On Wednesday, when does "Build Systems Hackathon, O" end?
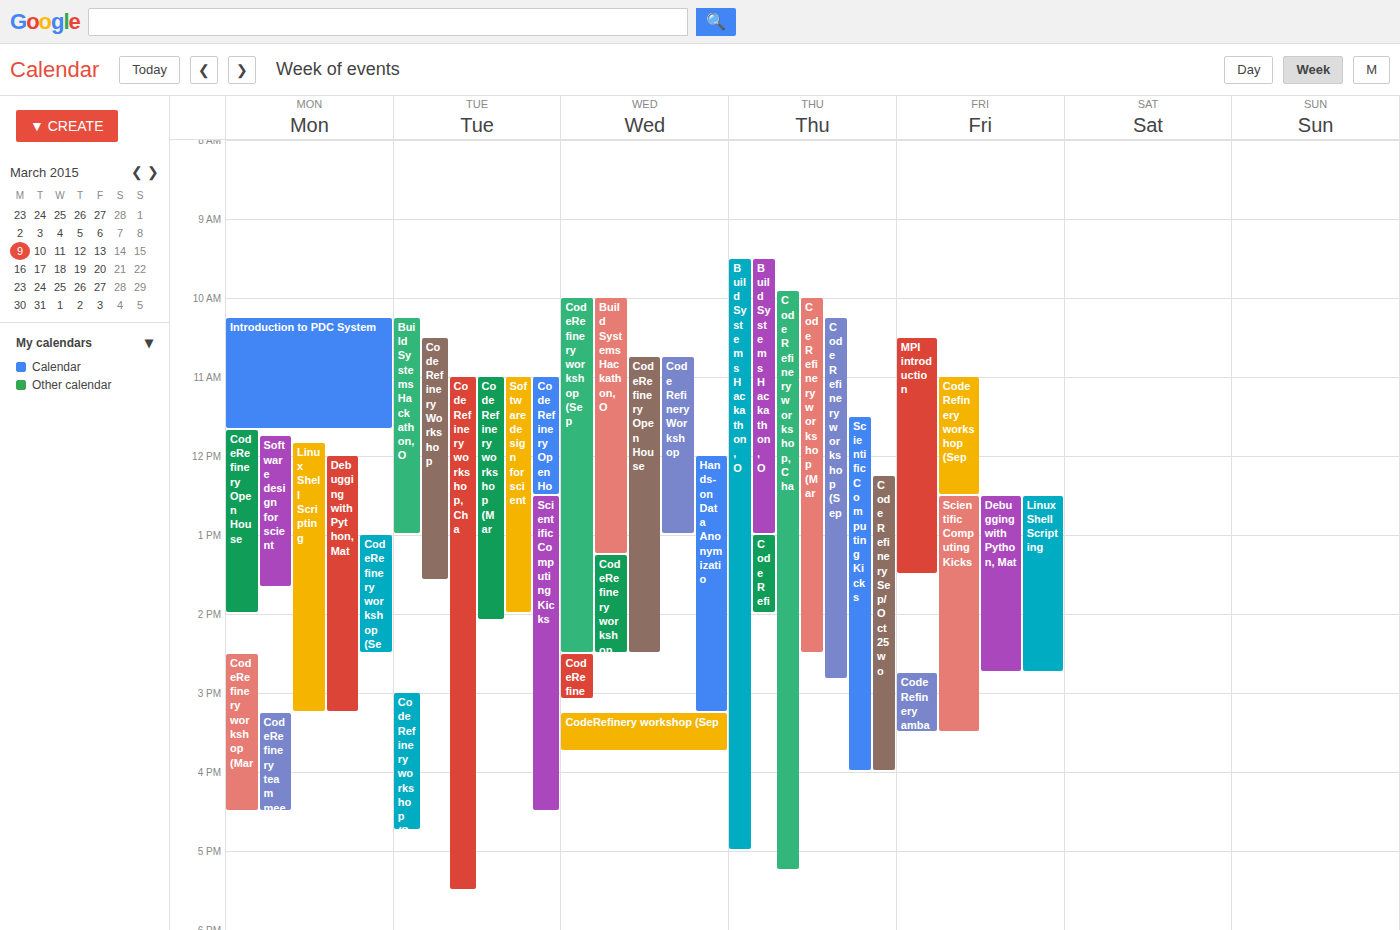
1:15 PM